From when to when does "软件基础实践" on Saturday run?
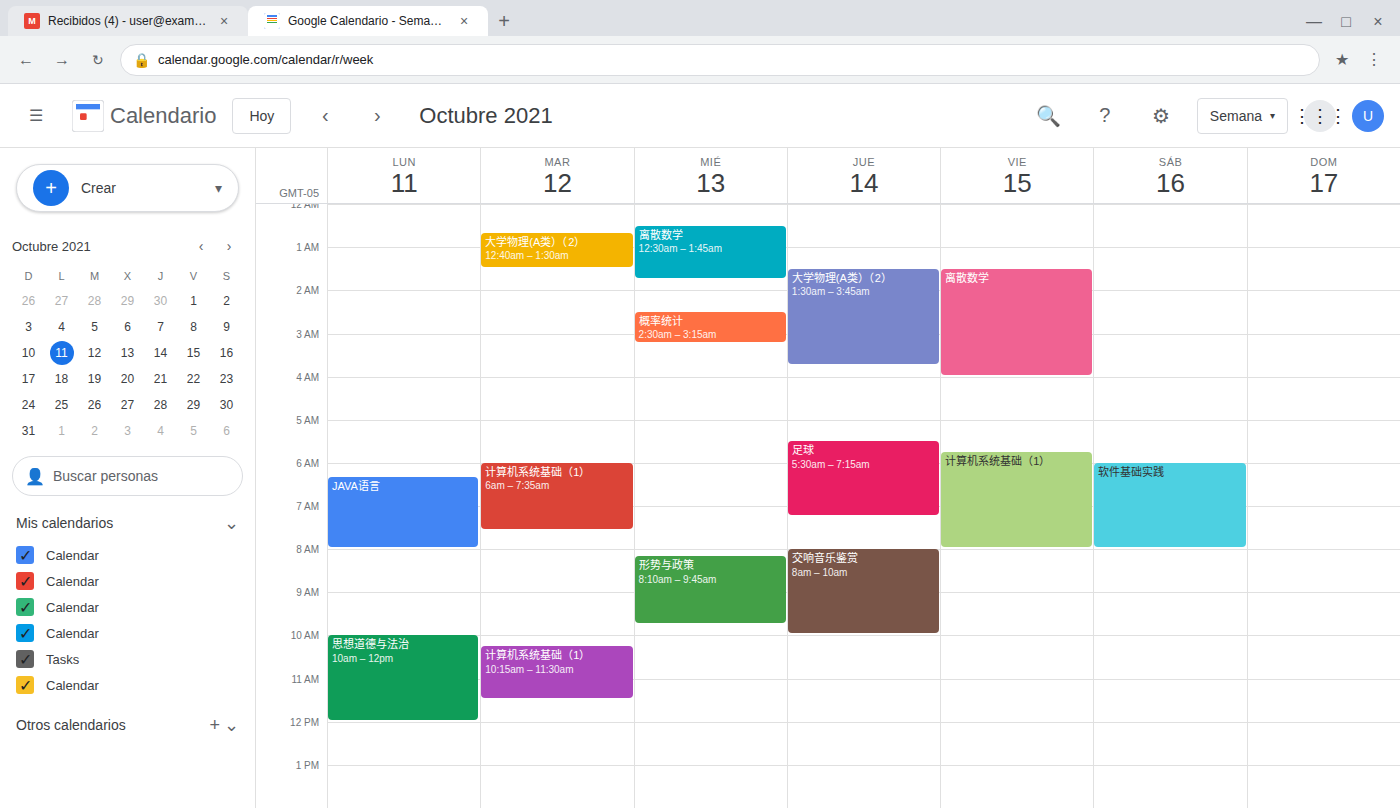
6:00 AM to 8:00 AM